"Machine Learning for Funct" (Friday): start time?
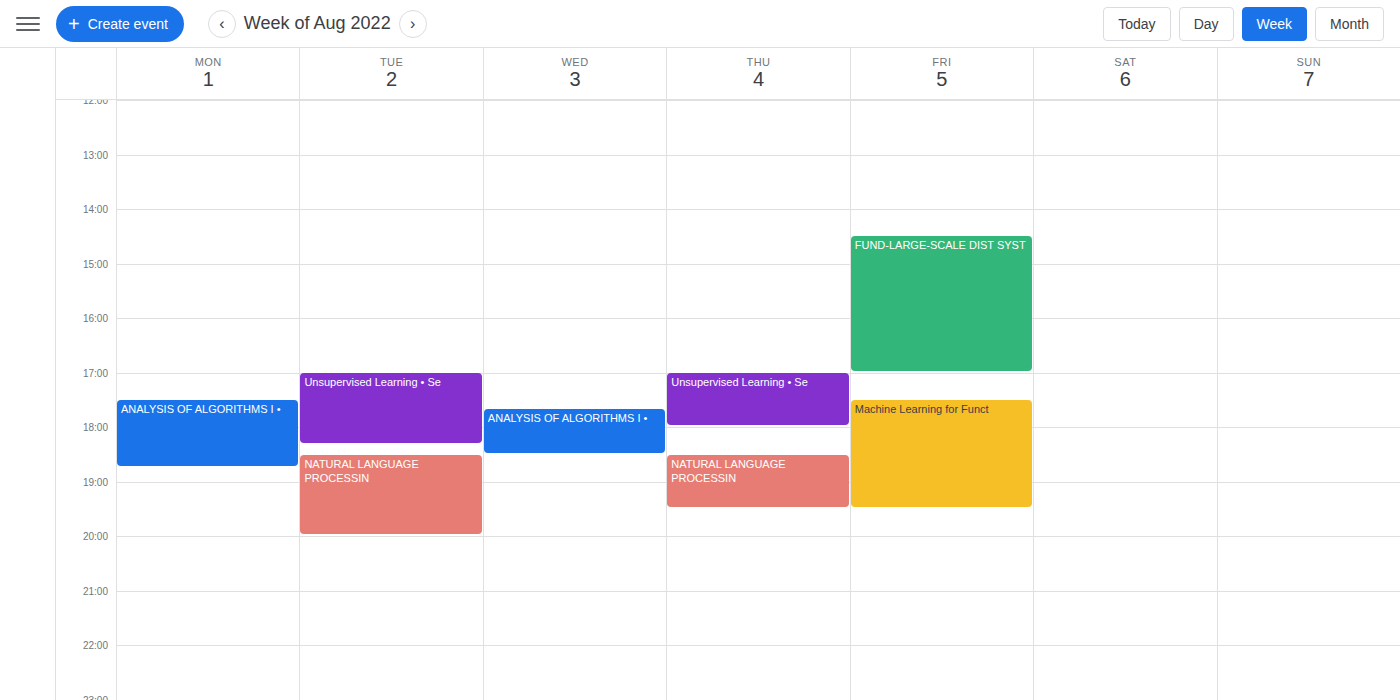
5:30 PM